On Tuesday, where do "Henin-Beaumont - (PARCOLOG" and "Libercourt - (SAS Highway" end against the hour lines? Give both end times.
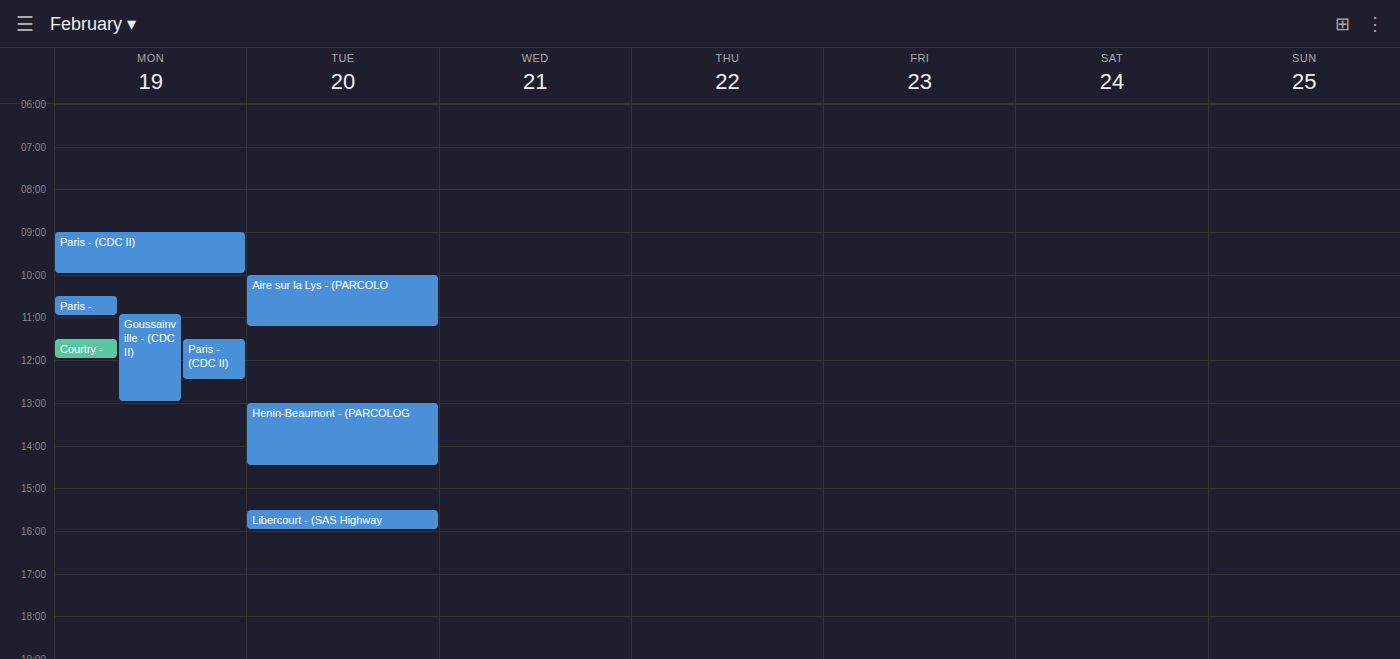
"Henin-Beaumont - (PARCOLOG": 2:30 PM, halfway between the 2 PM and 3 PM lines. "Libercourt - (SAS Highway": 4:00 PM, exactly on the 4 PM line.